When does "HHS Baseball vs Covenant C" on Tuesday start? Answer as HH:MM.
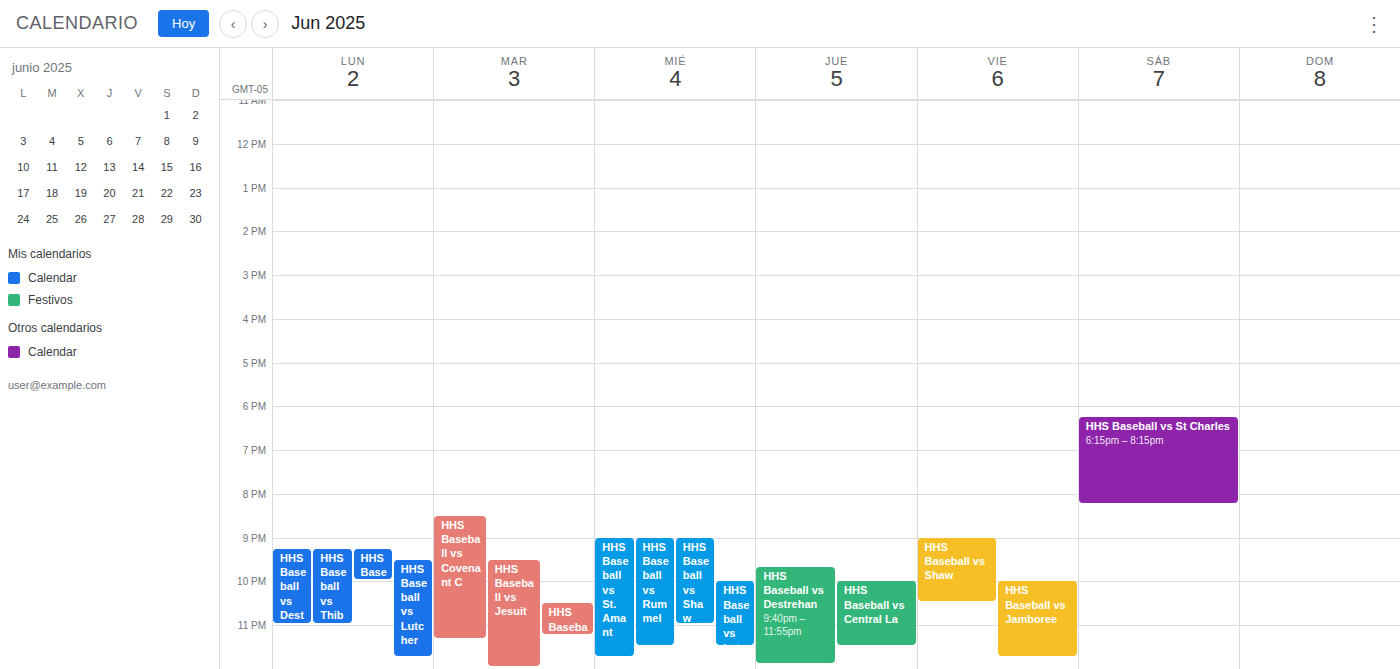
20:30